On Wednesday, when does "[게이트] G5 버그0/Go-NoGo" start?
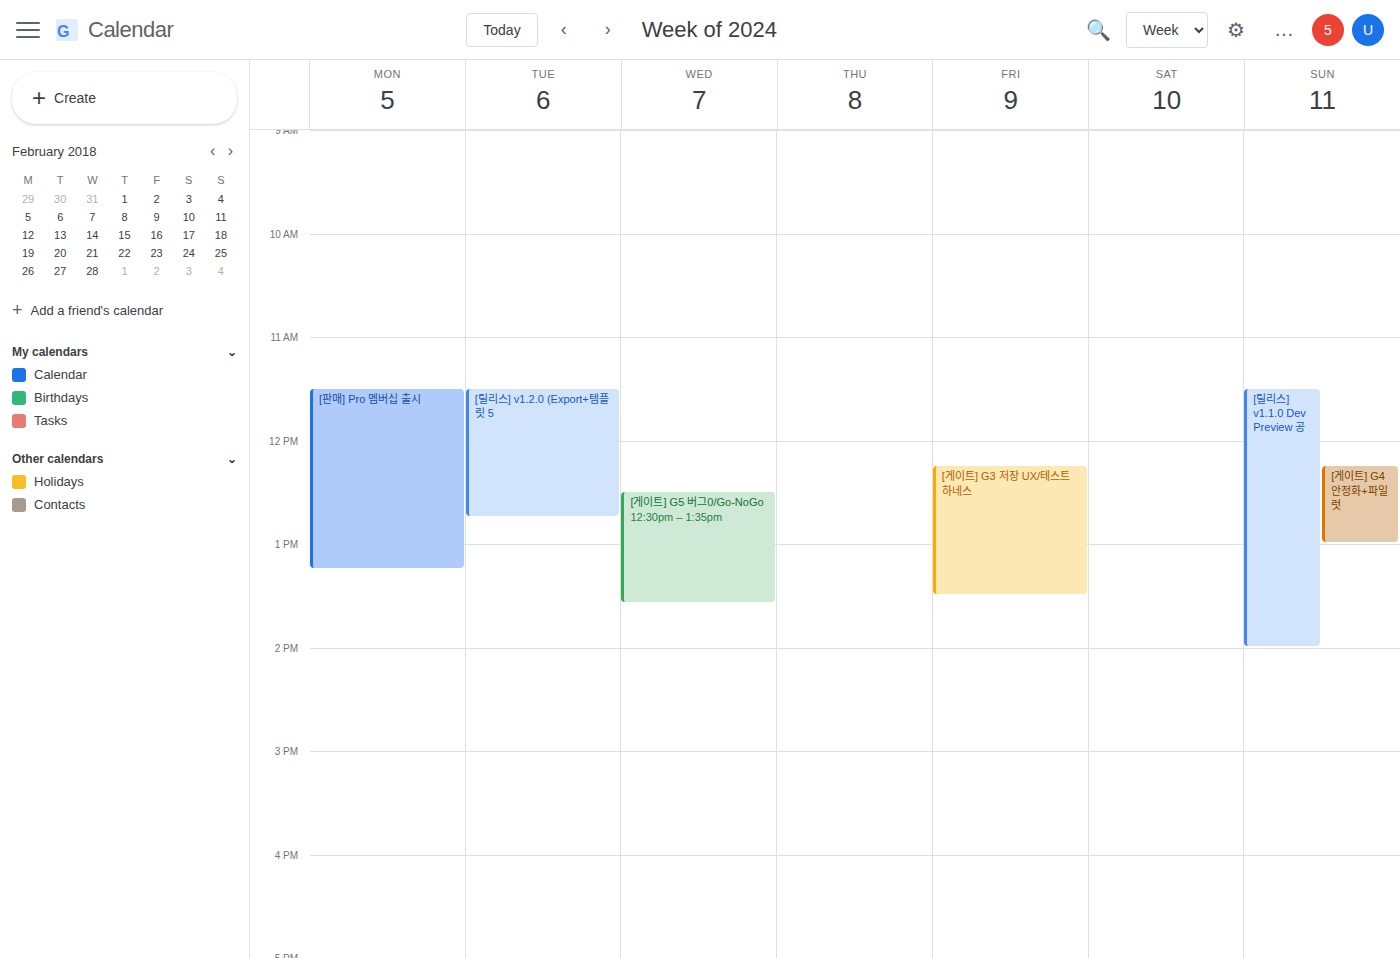
12:30